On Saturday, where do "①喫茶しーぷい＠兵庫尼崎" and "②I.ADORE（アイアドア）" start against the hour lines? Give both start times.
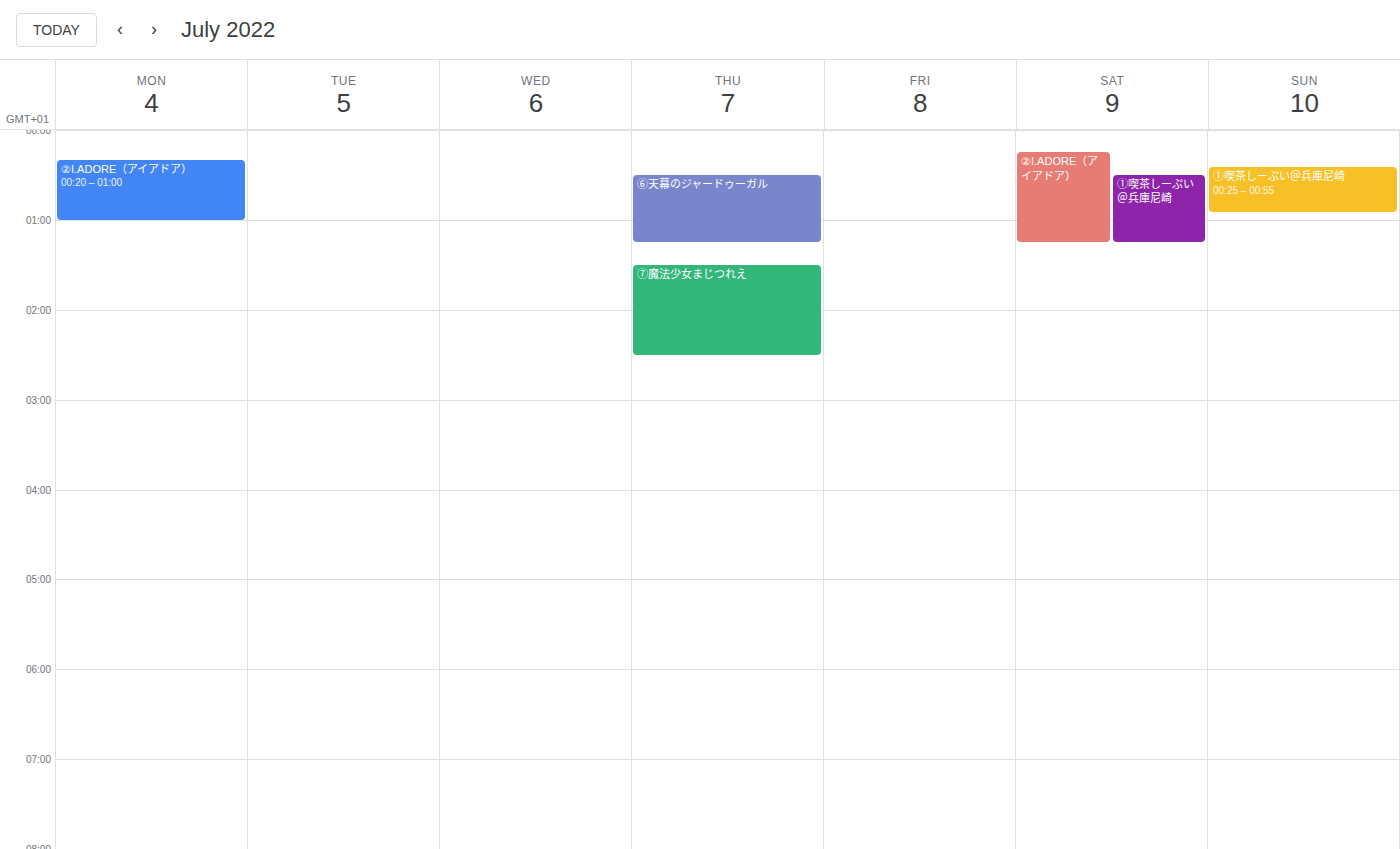
"①喫茶しーぷい＠兵庫尼崎": 12:30 AM, halfway between the 12 AM and 1 AM lines. "②I.ADORE（アイアドア）": 12:15 AM, neither: a quarter of the way from the 12 AM line to the 1 AM line.